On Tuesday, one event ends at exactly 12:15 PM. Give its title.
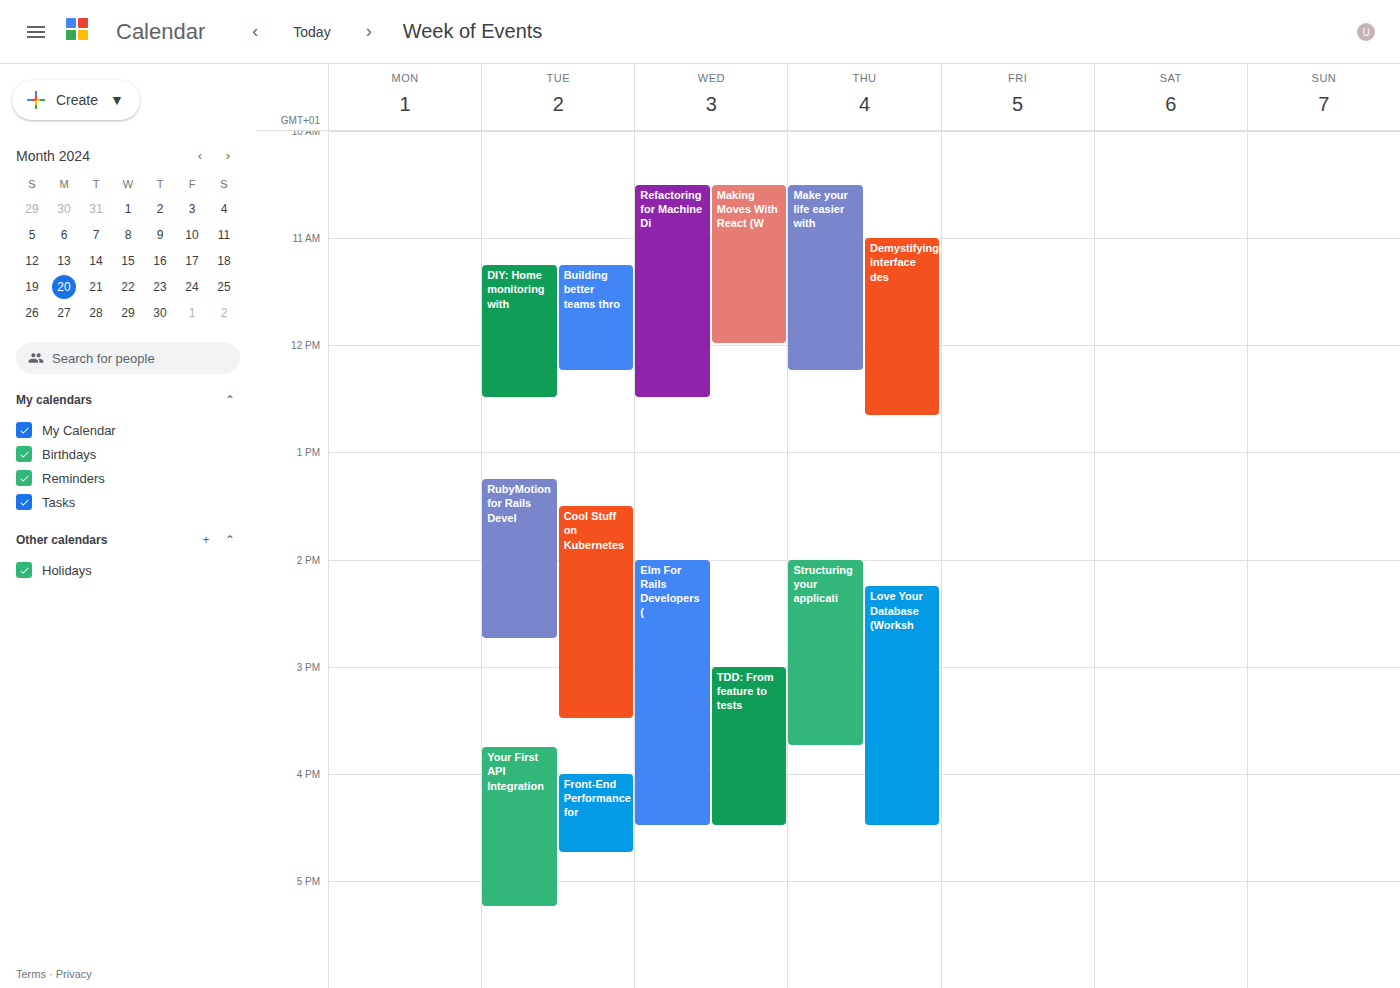
"Building better teams thro"